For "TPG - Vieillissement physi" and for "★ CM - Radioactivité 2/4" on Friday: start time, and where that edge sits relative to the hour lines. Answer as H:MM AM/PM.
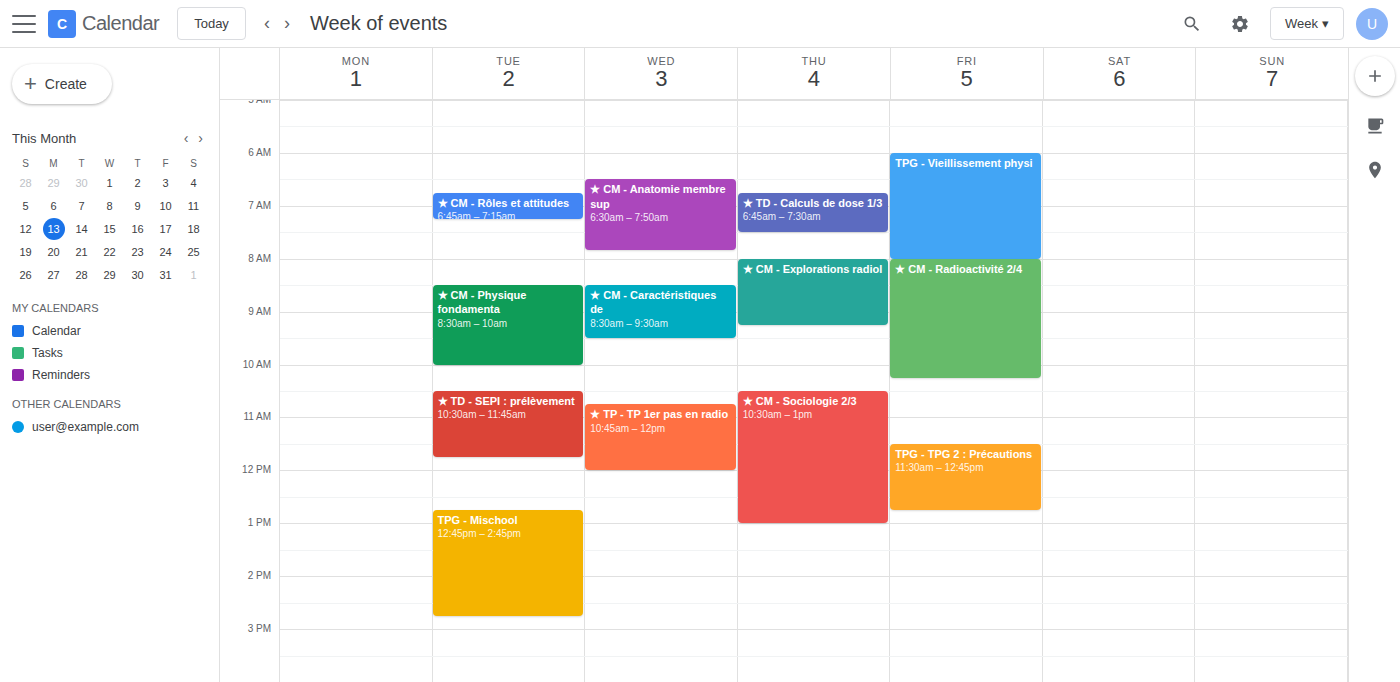
"TPG - Vieillissement physi": 6:00 AM, exactly on the 6 AM line. "★ CM - Radioactivité 2/4": 8:00 AM, exactly on the 8 AM line.